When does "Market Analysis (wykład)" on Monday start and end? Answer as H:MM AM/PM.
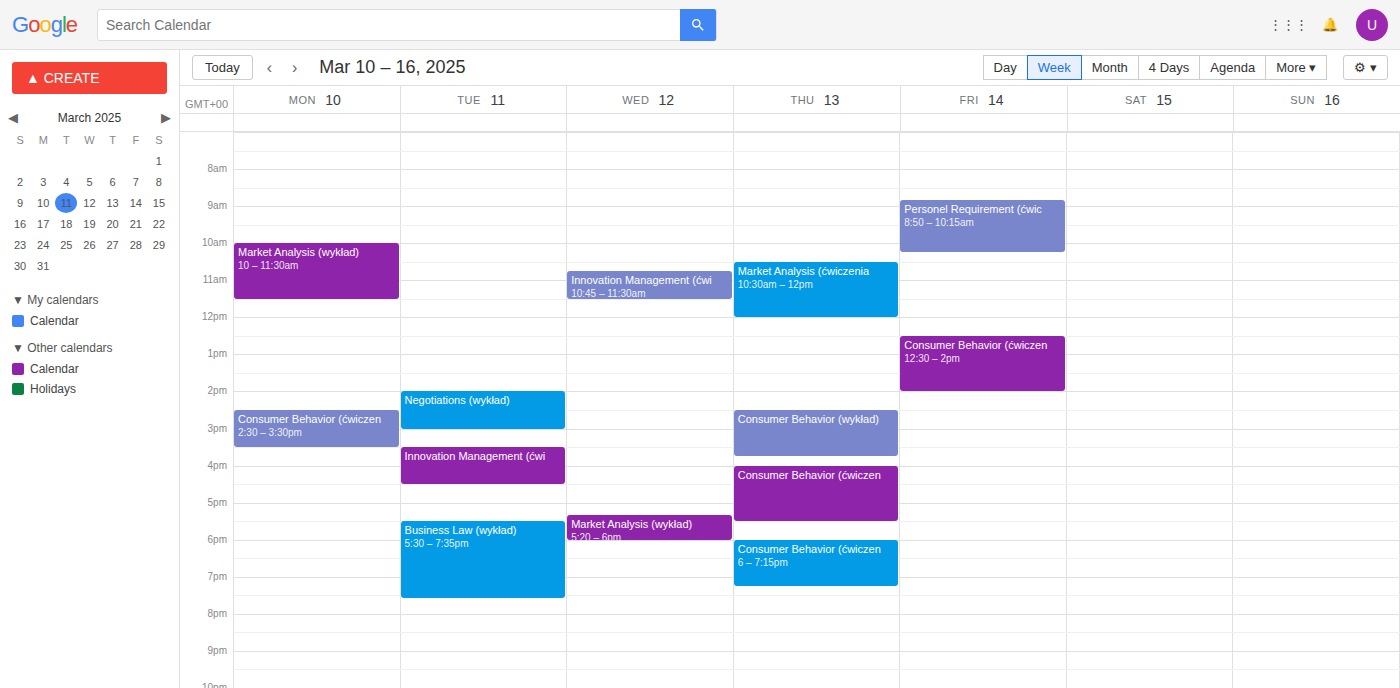
10:00 AM to 11:30 AM